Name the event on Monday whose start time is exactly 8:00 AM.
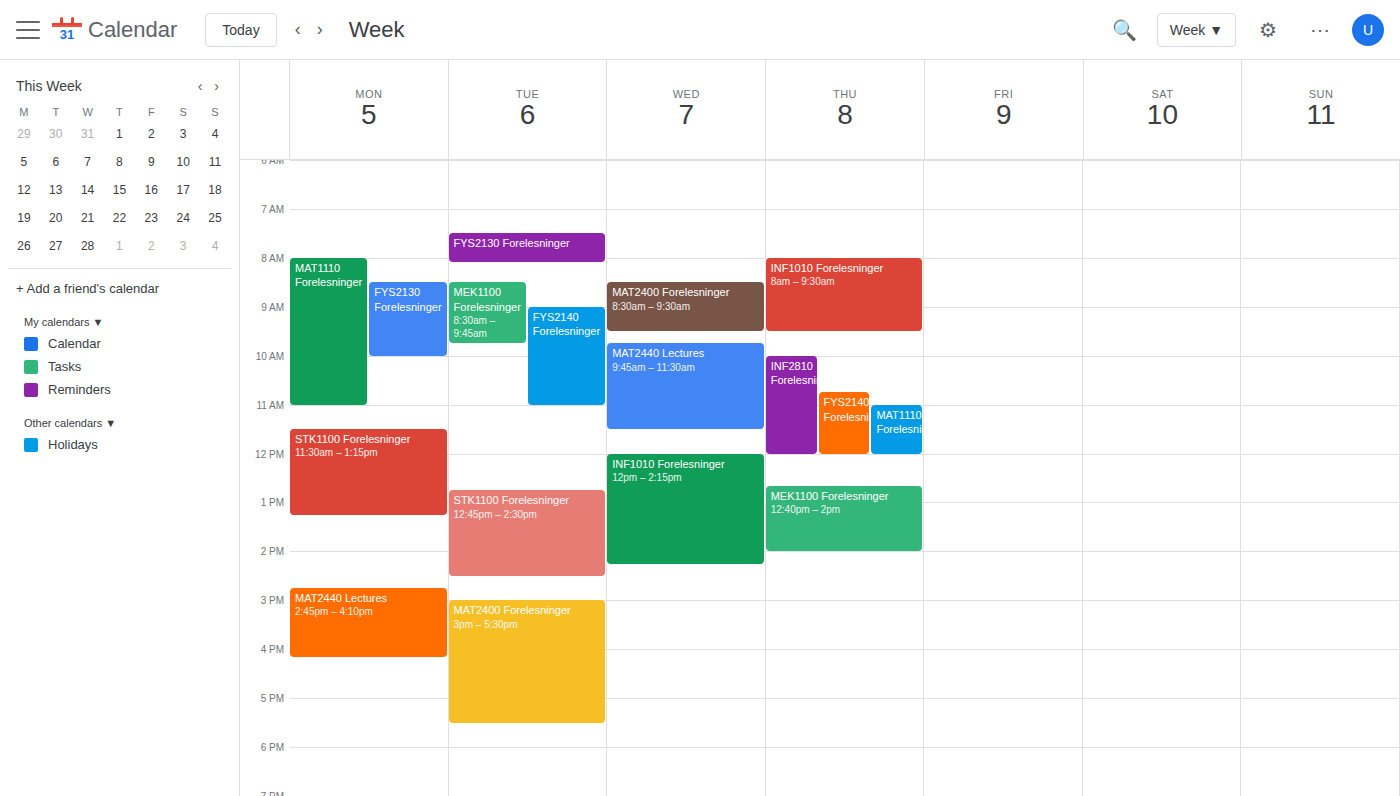
"MAT1110 Forelesninger"